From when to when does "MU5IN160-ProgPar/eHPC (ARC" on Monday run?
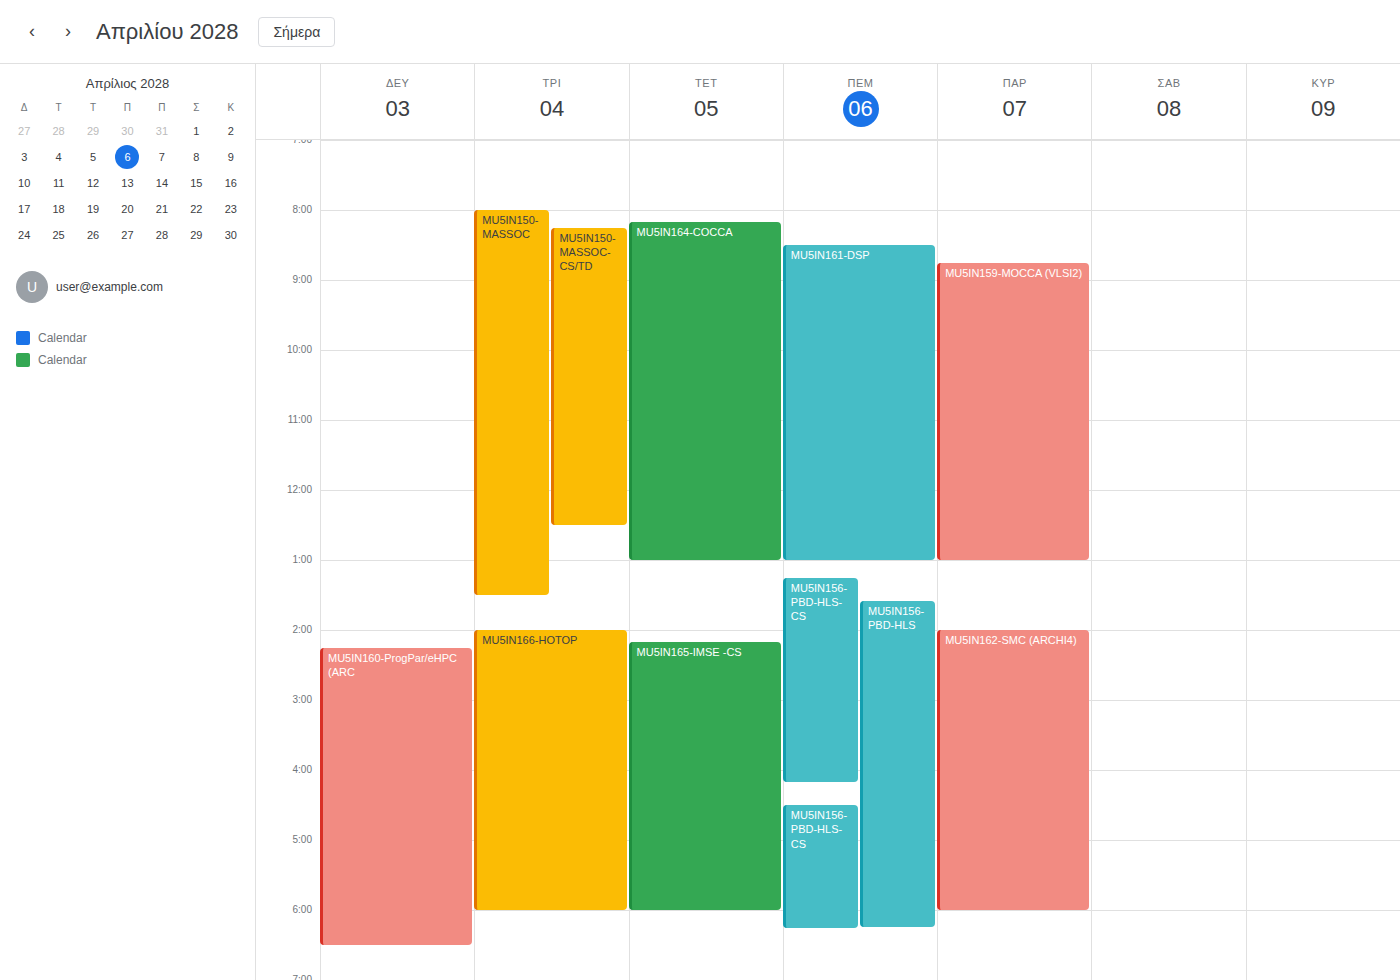
14:15 to 18:30